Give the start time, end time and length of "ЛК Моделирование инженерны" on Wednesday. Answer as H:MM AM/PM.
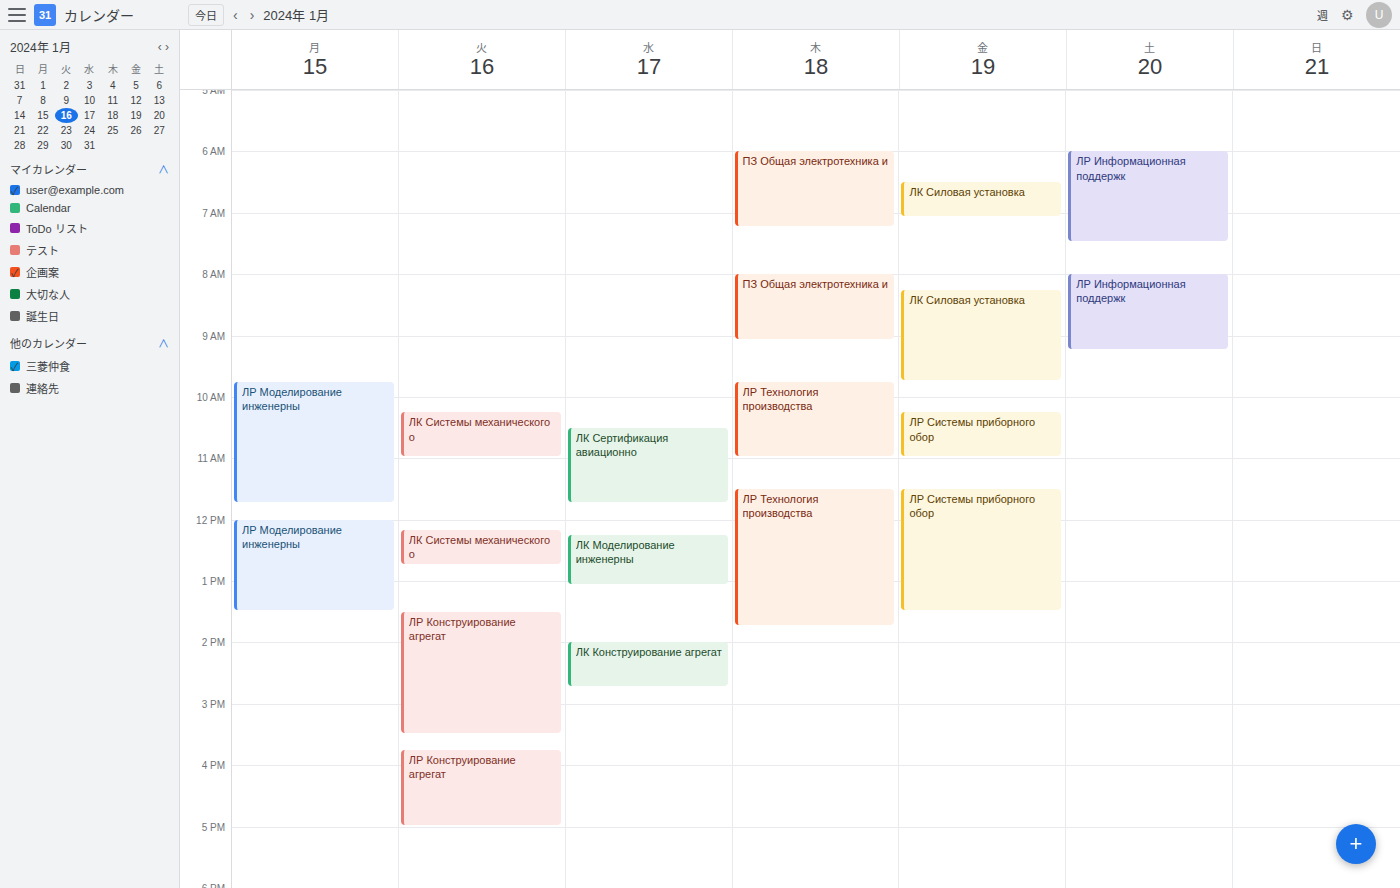
12:15 PM to 1:05 PM, 50 minutes